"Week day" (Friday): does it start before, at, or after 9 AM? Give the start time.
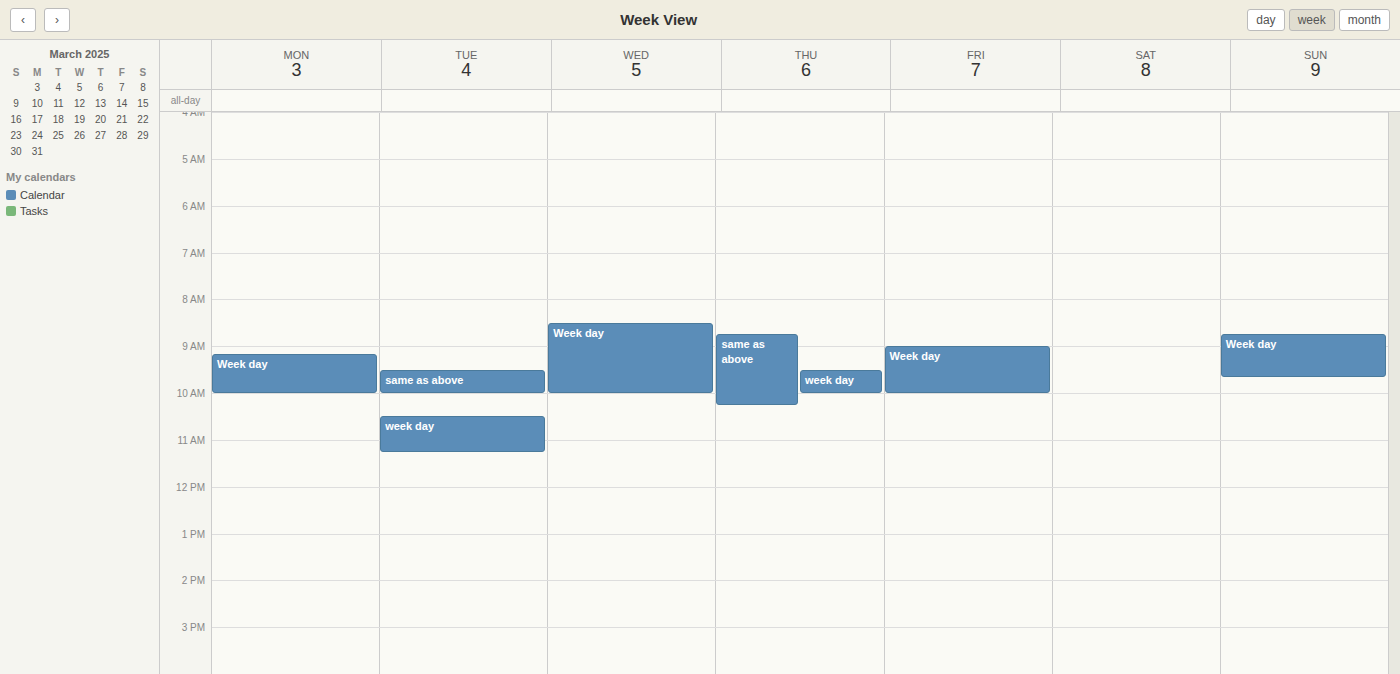
9:00 AM -- exactly at 9 AM, on the 9 AM line.